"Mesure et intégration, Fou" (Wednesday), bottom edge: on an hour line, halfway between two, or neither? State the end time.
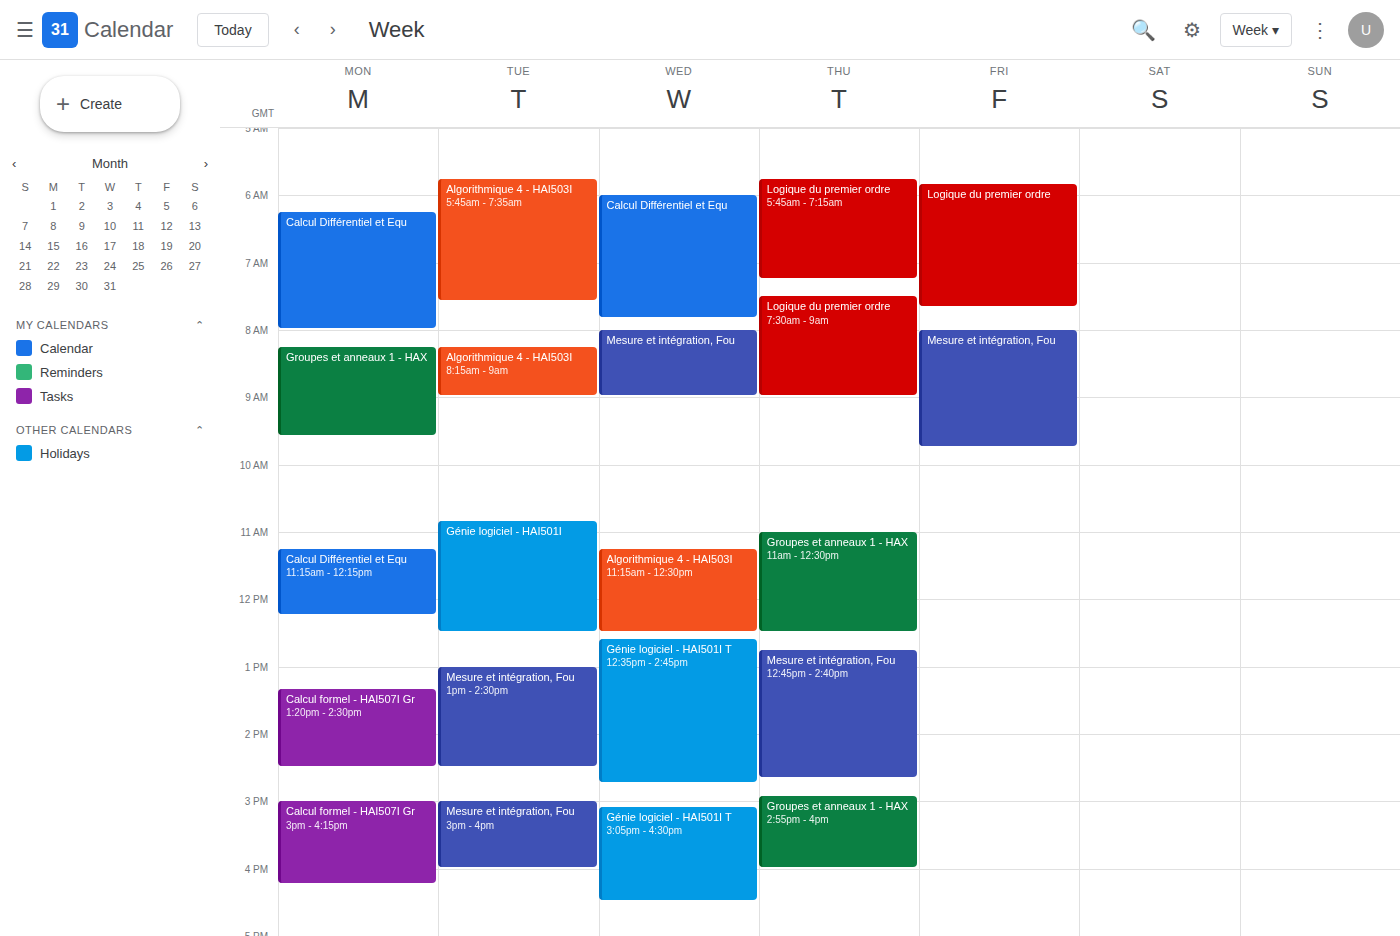
9:00 AM -- exactly on the 9 AM line.